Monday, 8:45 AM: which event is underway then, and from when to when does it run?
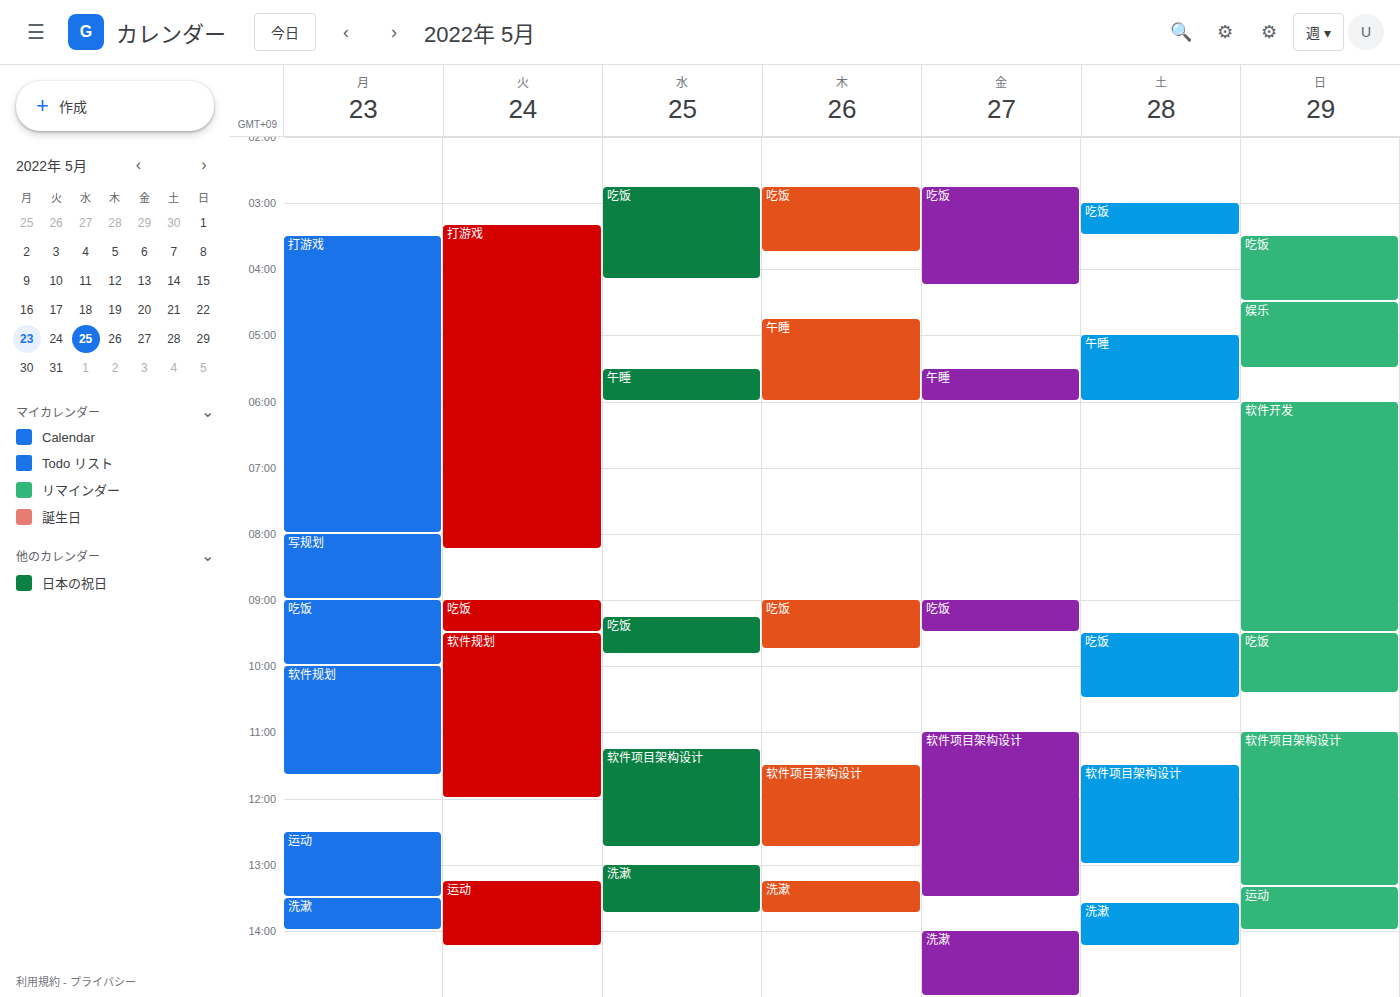
"写规划", 8:00 AM to 9:00 AM